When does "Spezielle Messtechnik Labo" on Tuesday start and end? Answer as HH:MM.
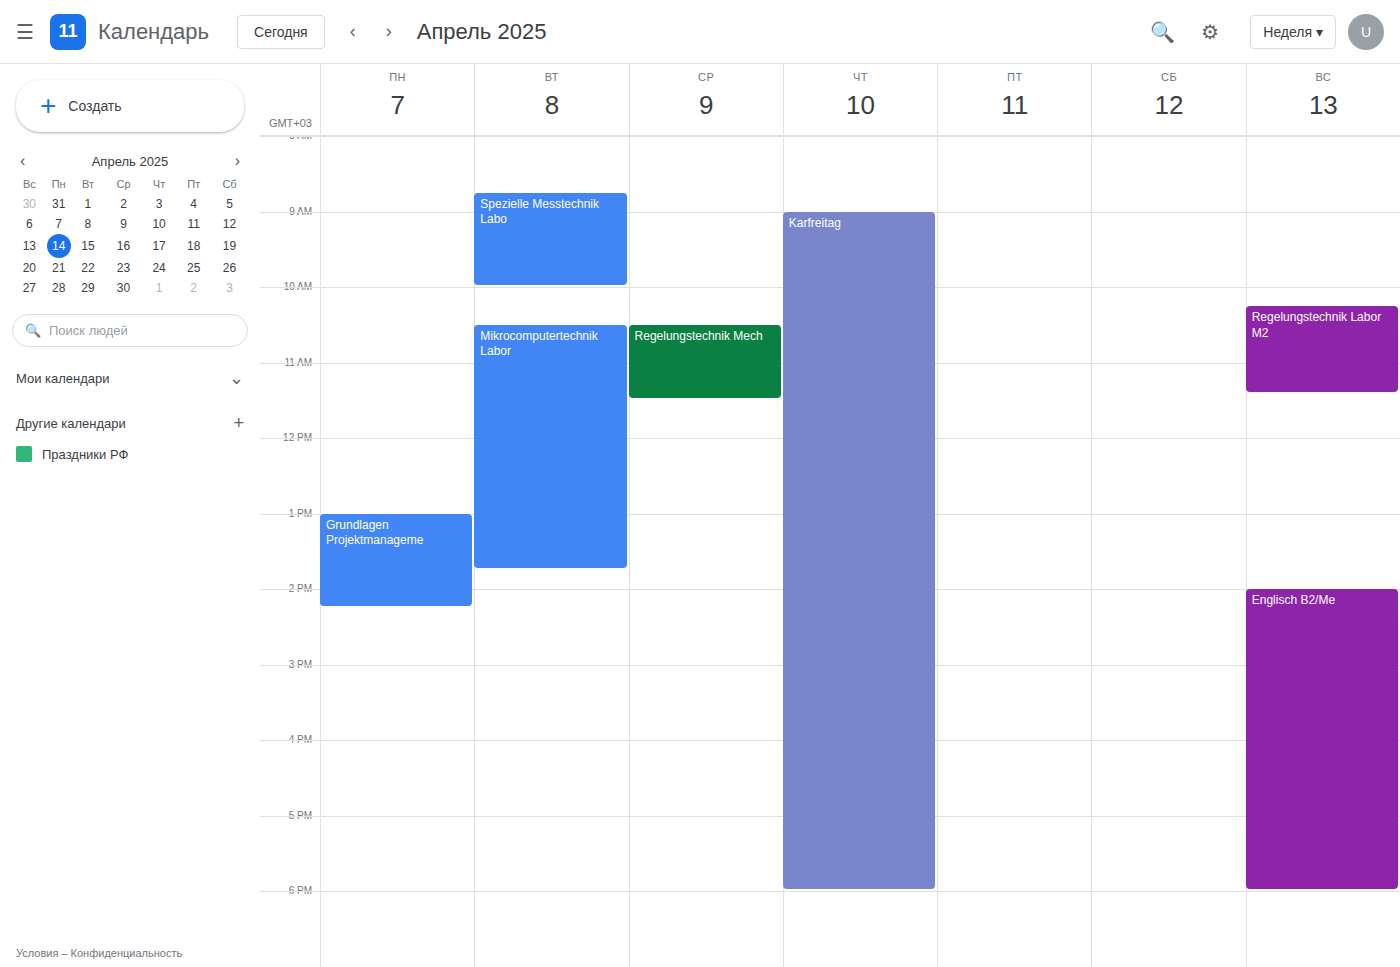
08:45 to 10:00